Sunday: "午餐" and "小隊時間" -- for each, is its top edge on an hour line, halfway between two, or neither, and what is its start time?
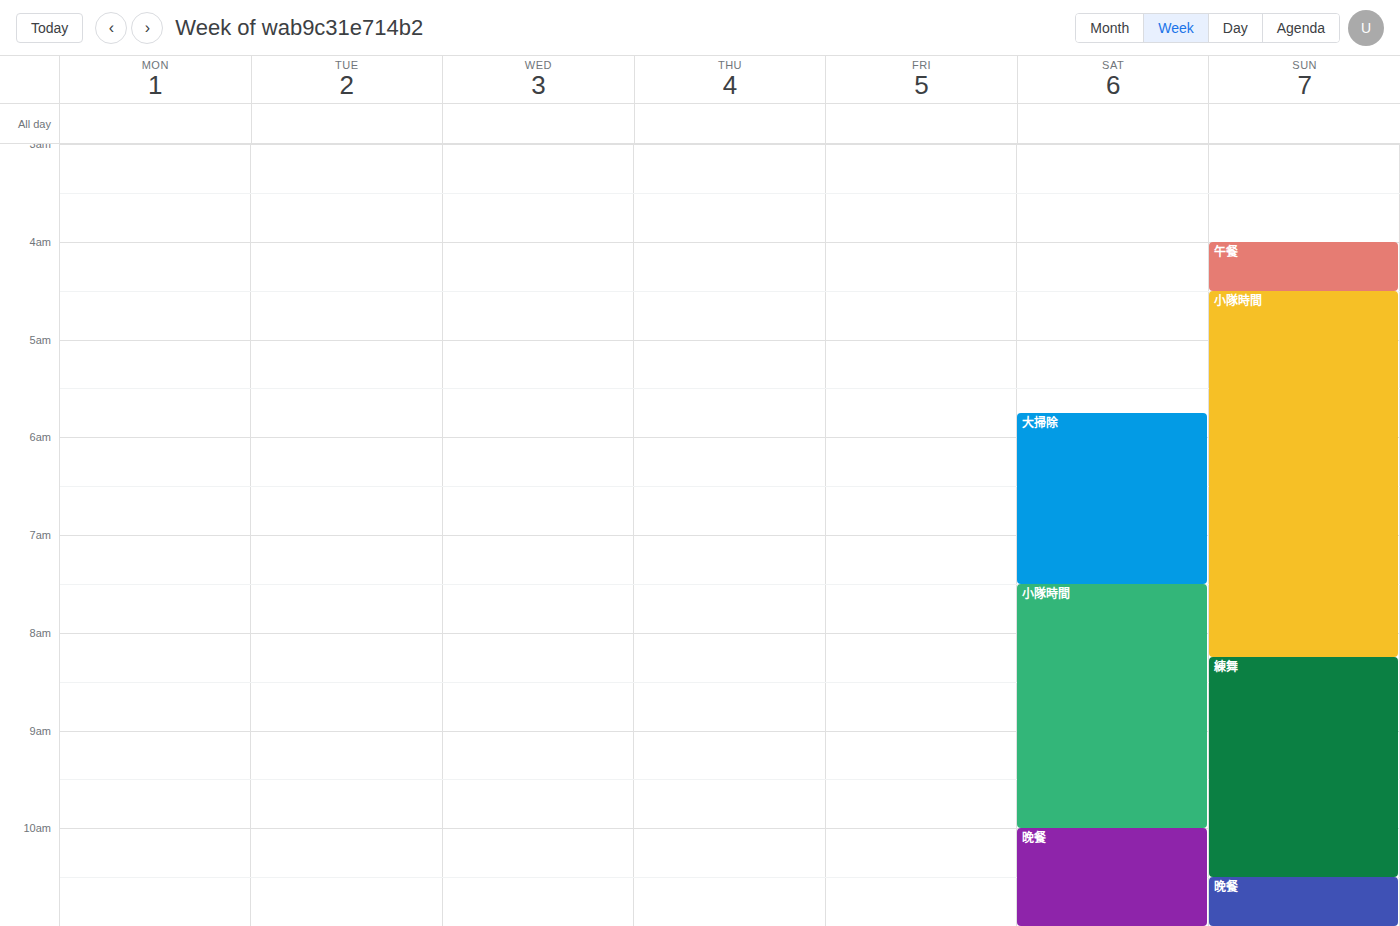
"午餐": 4:00 AM, exactly on the 4 AM line. "小隊時間": 4:30 AM, halfway between the 4 AM and 5 AM lines.